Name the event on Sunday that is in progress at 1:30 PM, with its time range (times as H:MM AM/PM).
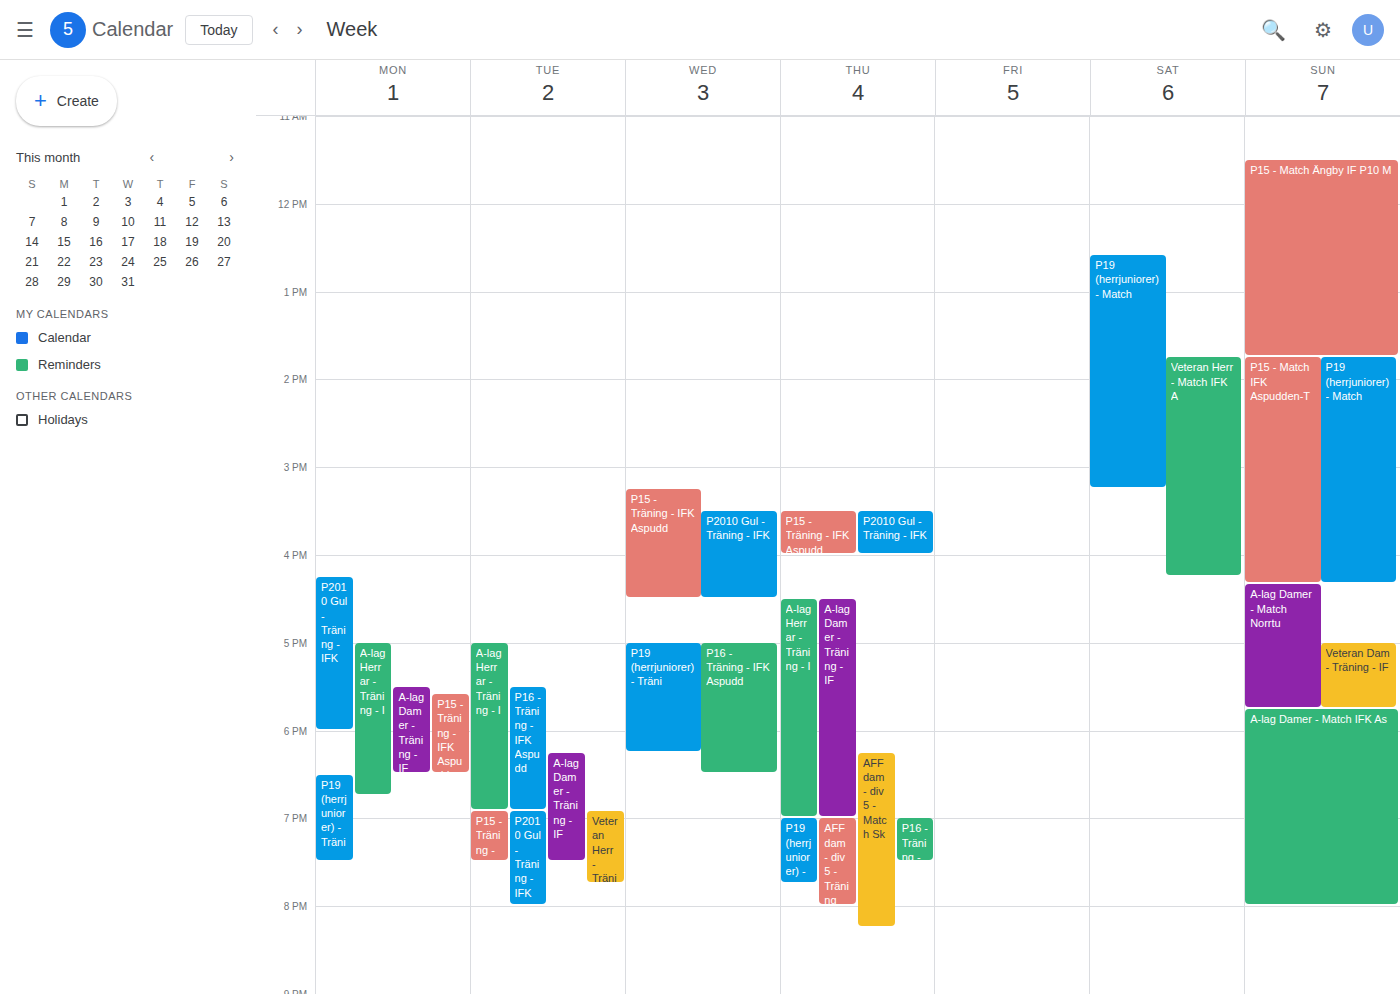
"P15 - Match Ängby IF P10 M", 11:30 AM to 1:45 PM